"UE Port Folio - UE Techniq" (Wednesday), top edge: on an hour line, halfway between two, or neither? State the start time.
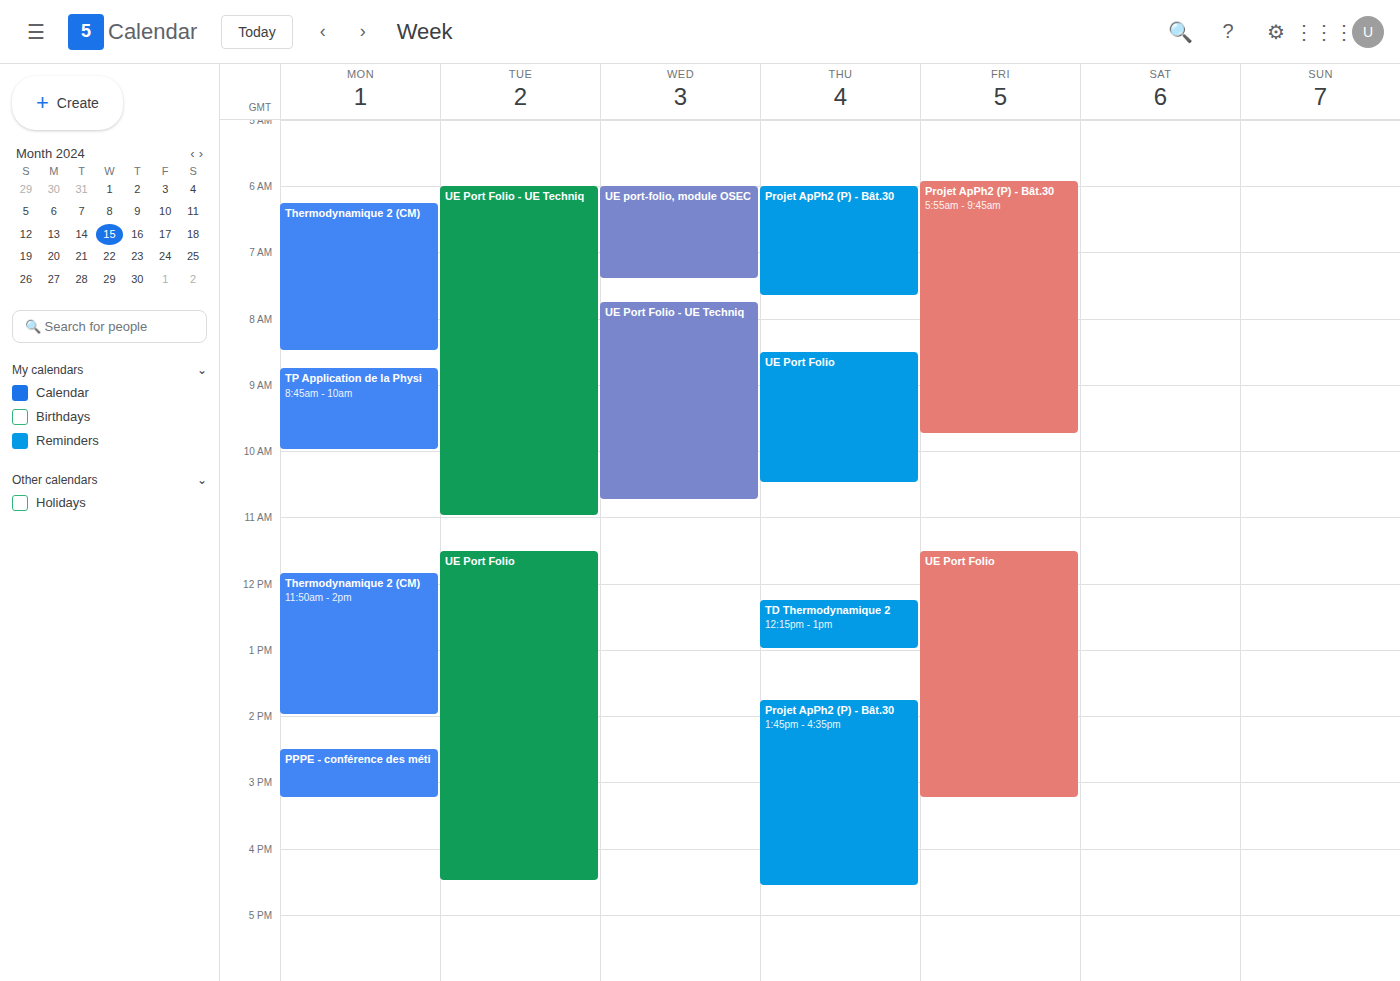
7:45 AM -- neither: three quarters of the way from the 7 AM line to the 8 AM line.